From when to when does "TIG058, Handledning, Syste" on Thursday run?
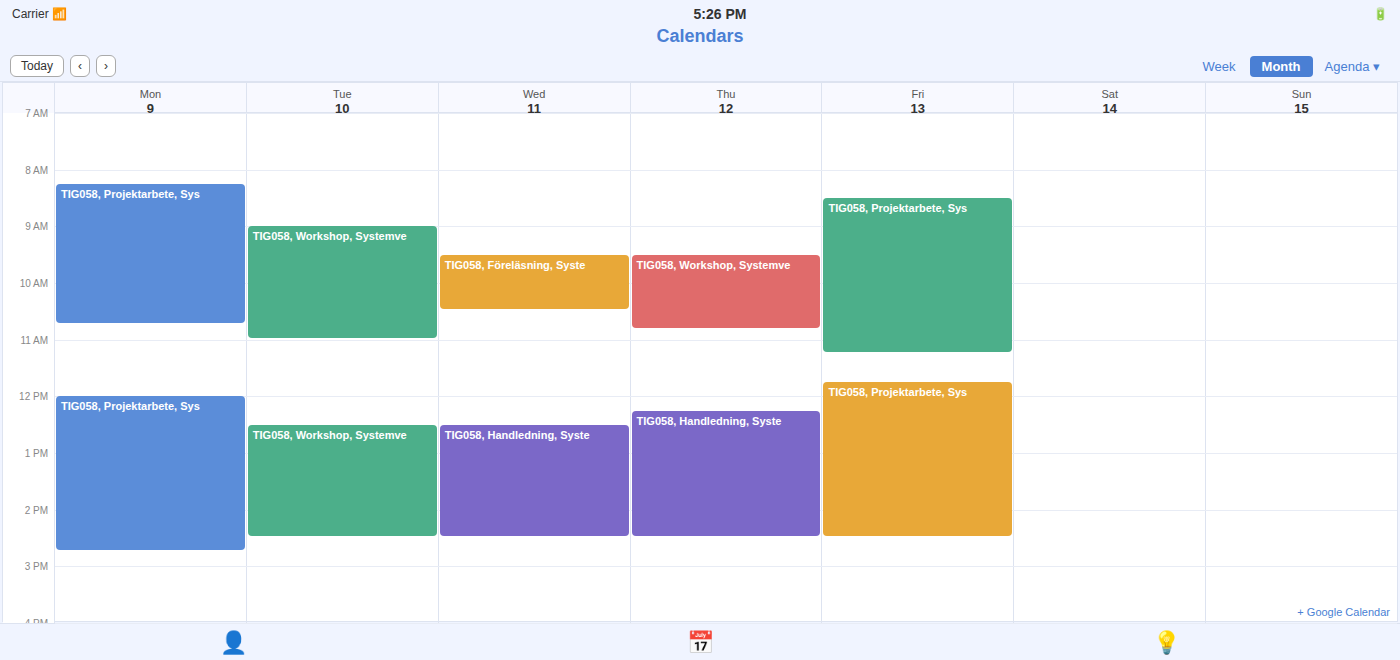
12:15 PM to 2:30 PM